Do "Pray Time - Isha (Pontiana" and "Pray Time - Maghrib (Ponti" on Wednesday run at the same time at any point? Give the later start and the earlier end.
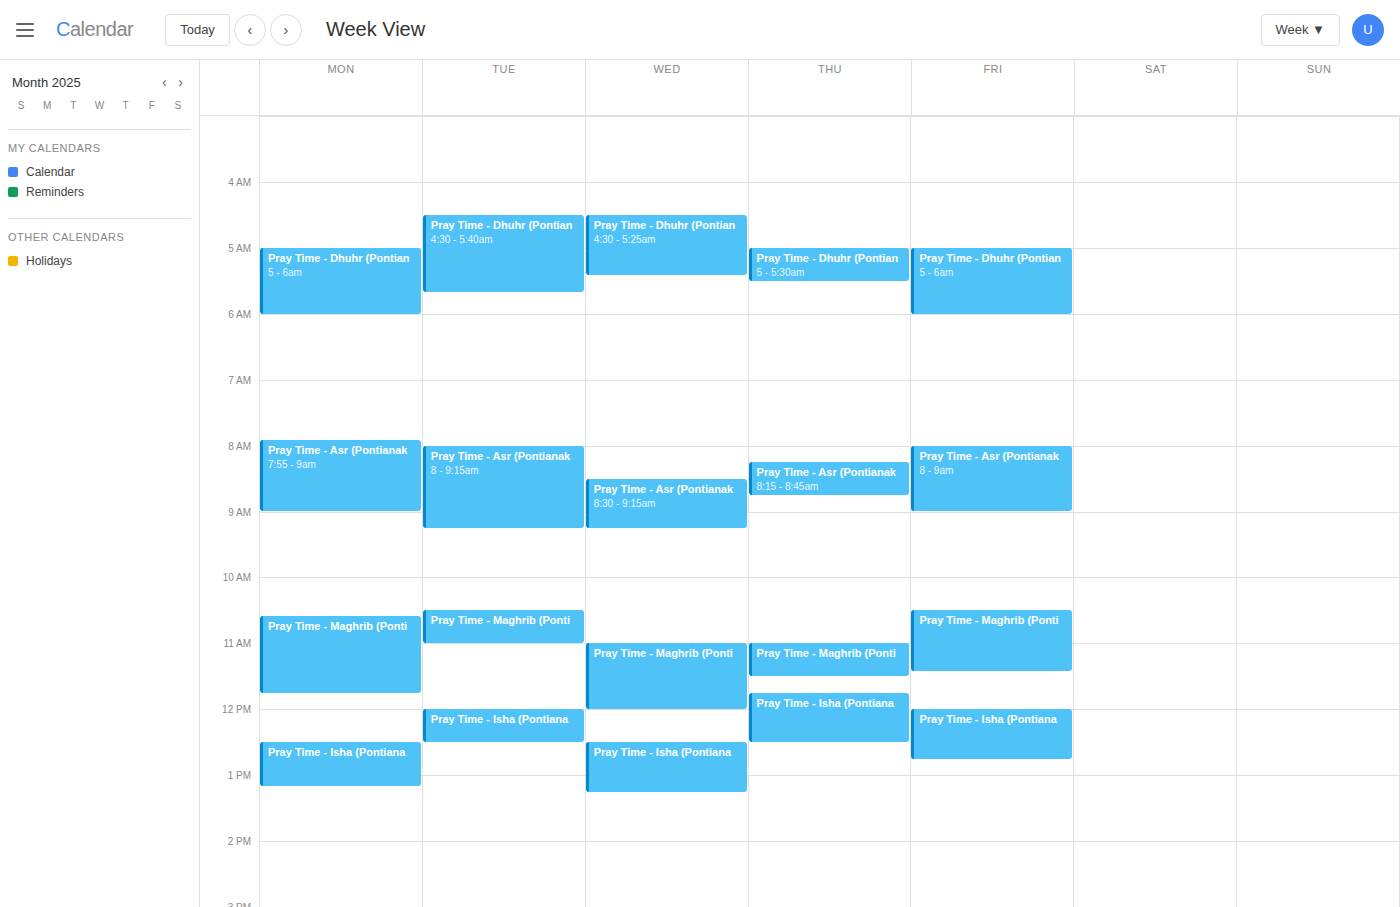
"Pray Time - Maghrib (Ponti" ends at 12:00 PM and "Pray Time - Isha (Pontiana" starts at 12:30 PM -- no overlap.